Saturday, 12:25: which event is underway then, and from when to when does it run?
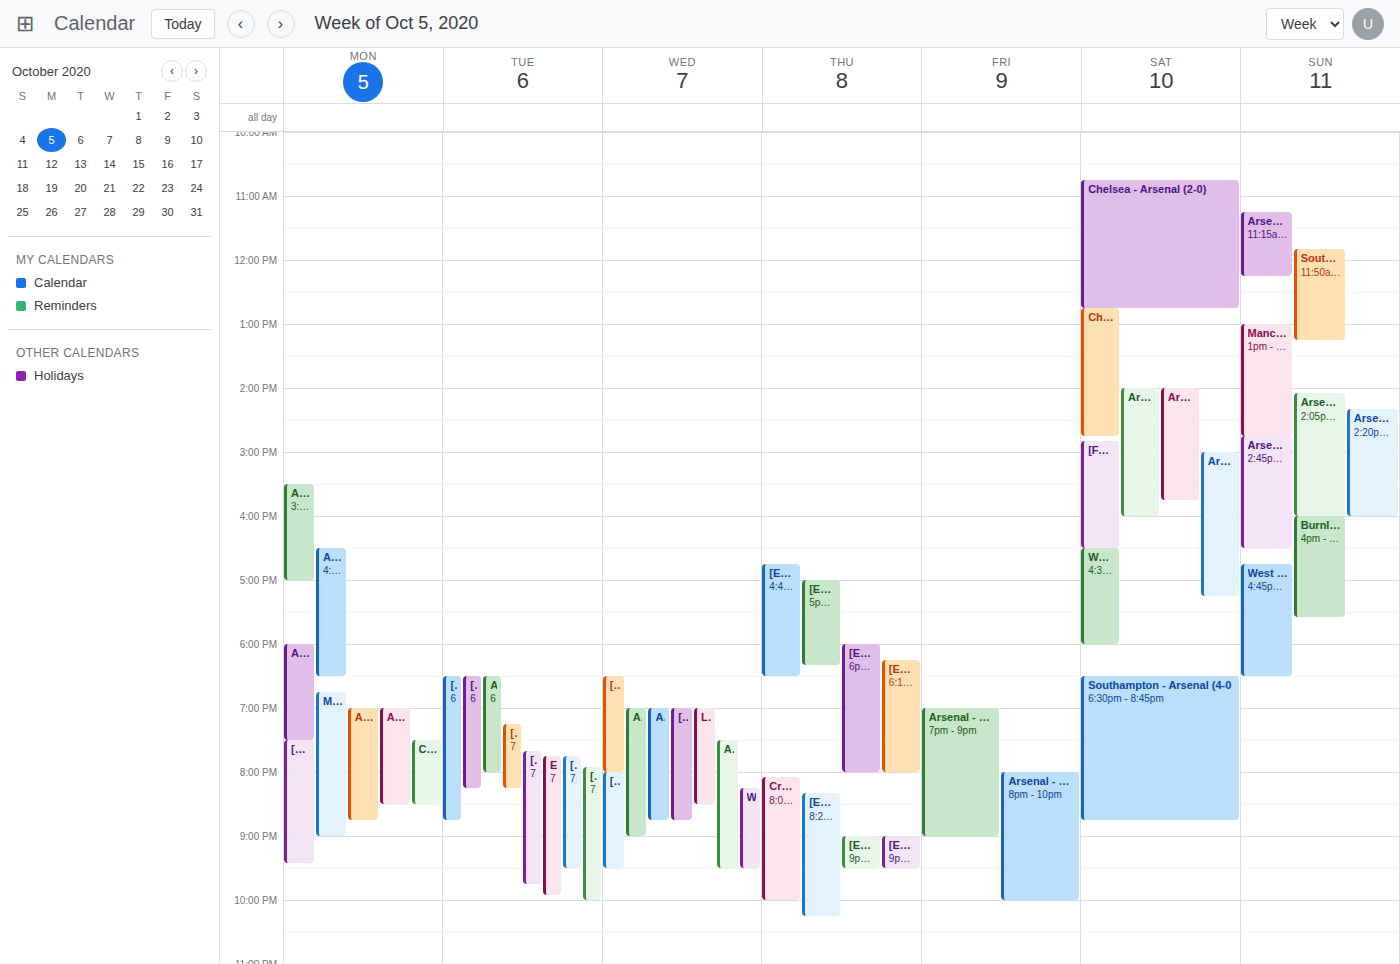
"Chelsea - Arsenal (2-0)", 10:45 to 12:45